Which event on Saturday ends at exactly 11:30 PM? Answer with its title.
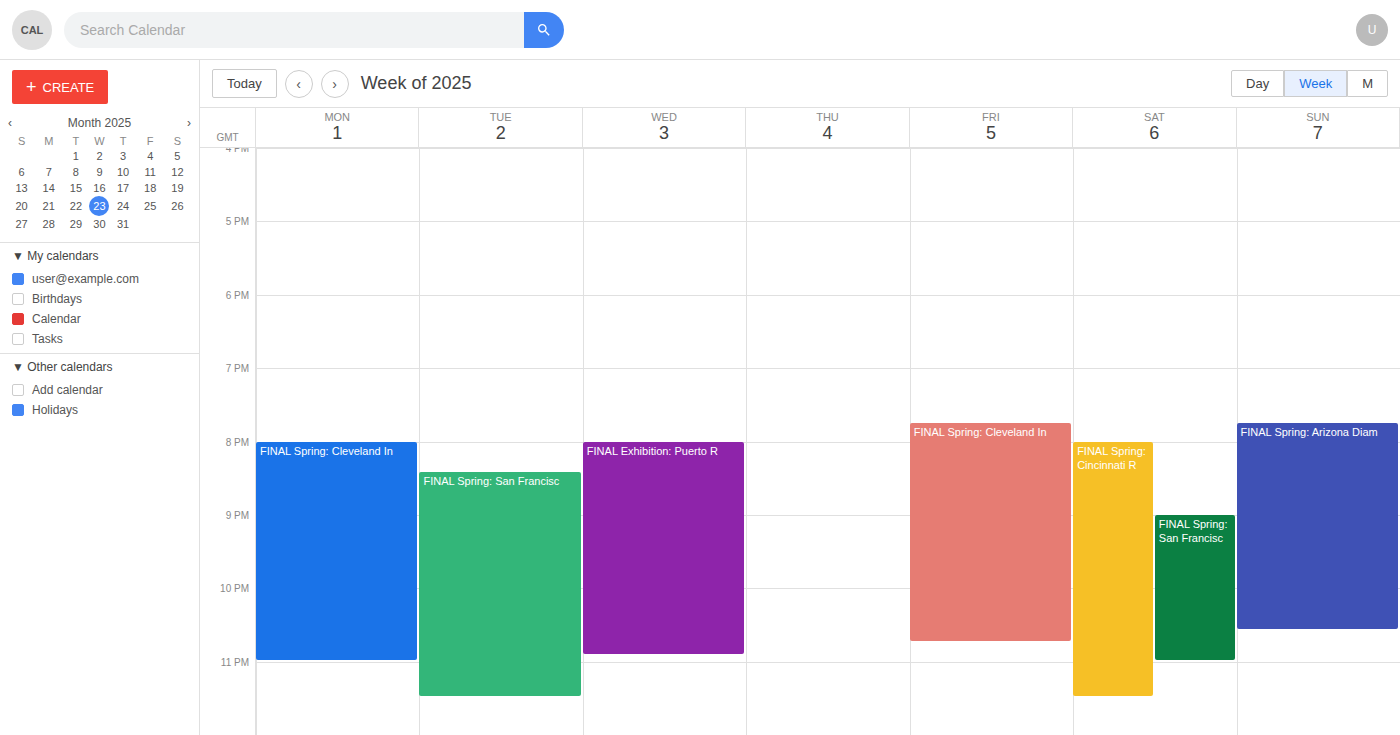
"FINAL Spring: Cincinnati R"